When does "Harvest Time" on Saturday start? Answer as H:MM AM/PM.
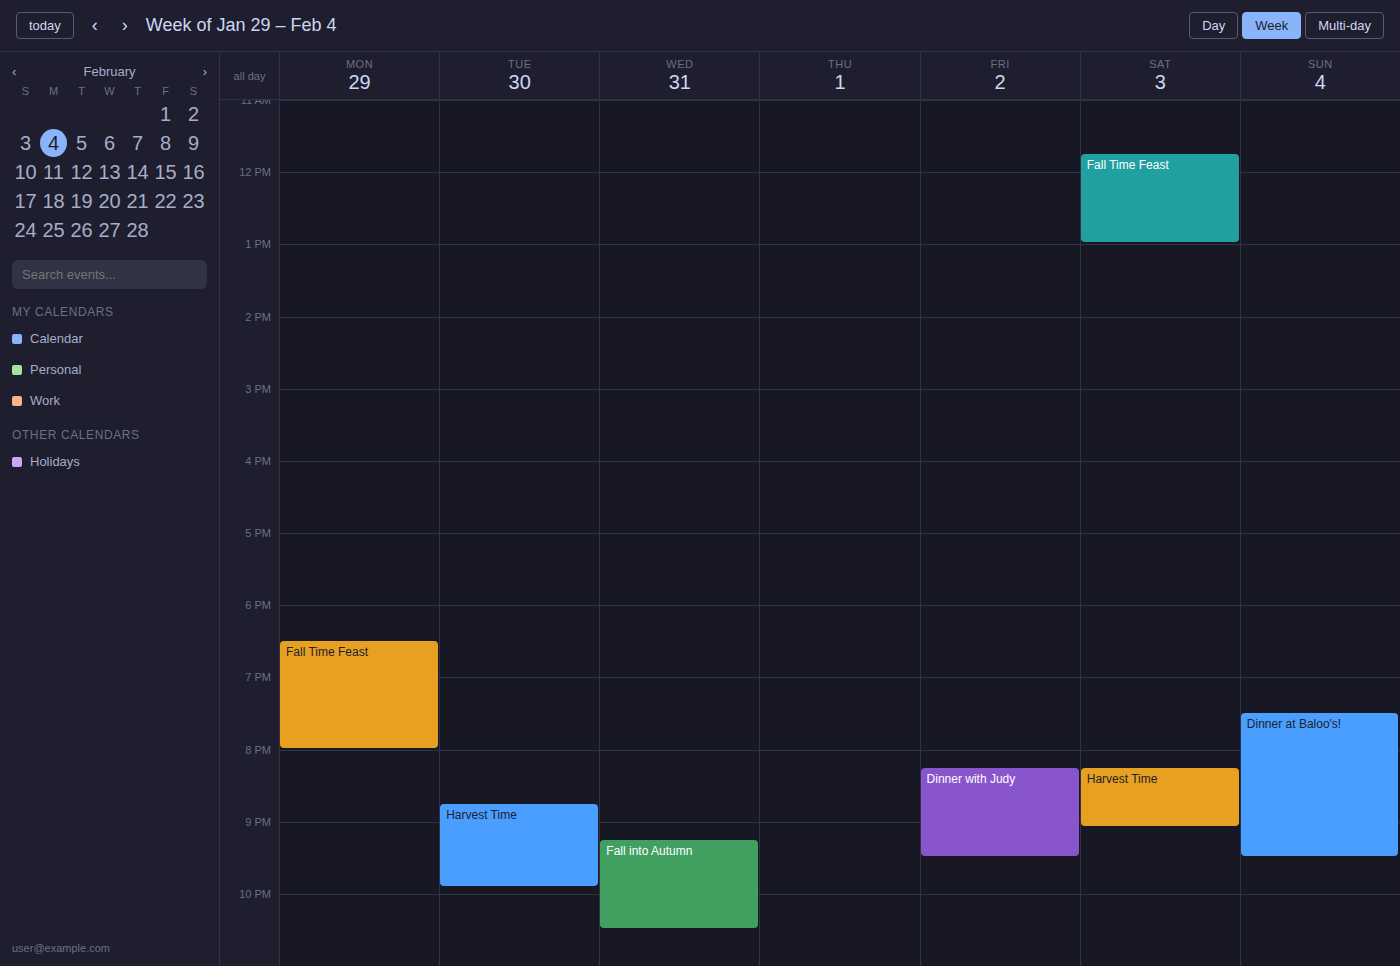
8:15 PM